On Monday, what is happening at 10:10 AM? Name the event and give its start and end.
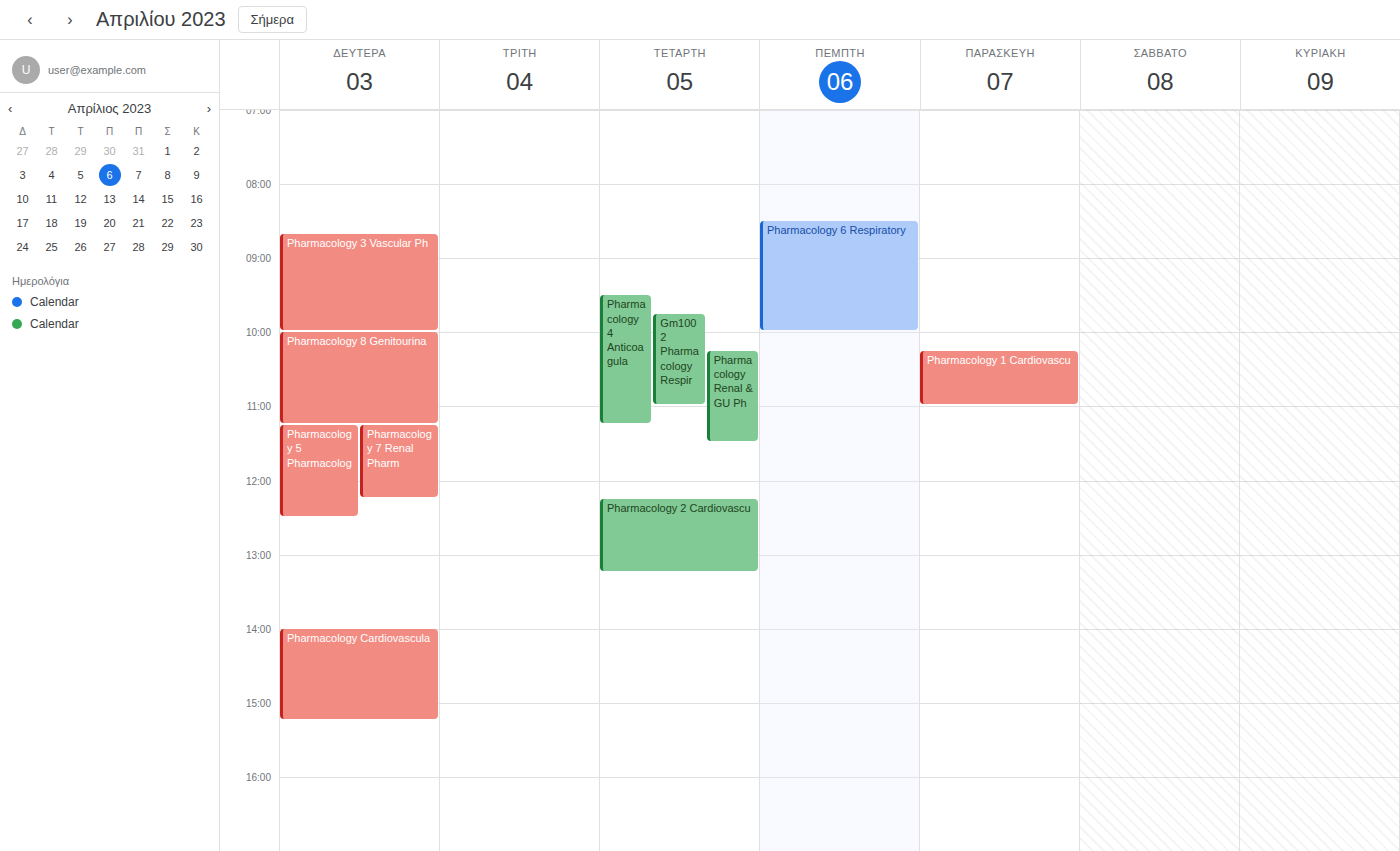
"Pharmacology 8 Genitourina", 10:00 AM to 11:15 AM